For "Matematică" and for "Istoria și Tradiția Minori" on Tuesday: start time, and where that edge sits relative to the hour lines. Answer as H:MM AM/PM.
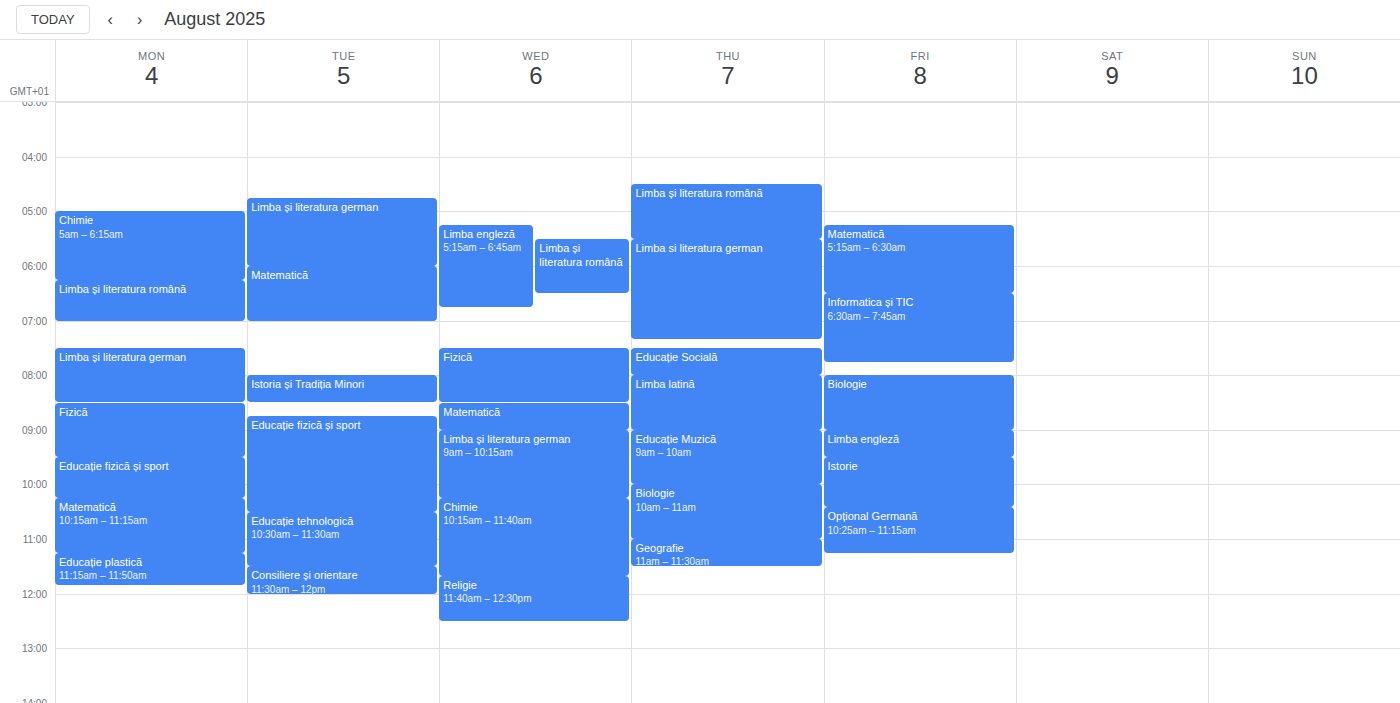
"Matematică": 6:00 AM, exactly on the 6 AM line. "Istoria și Tradiția Minori": 8:00 AM, exactly on the 8 AM line.